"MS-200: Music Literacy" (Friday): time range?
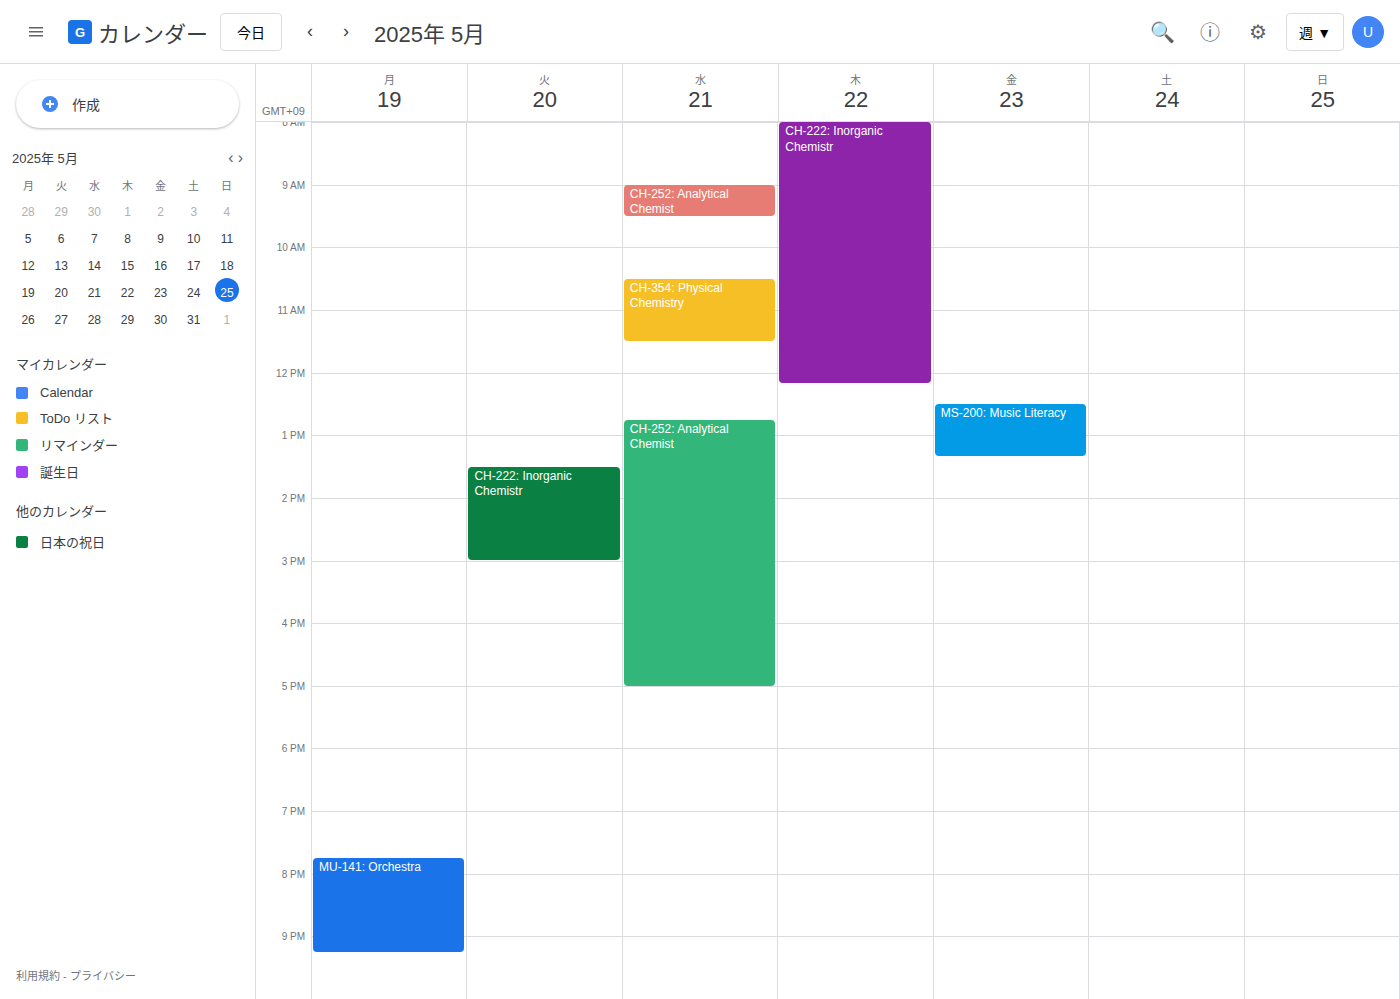
12:30 PM to 1:20 PM